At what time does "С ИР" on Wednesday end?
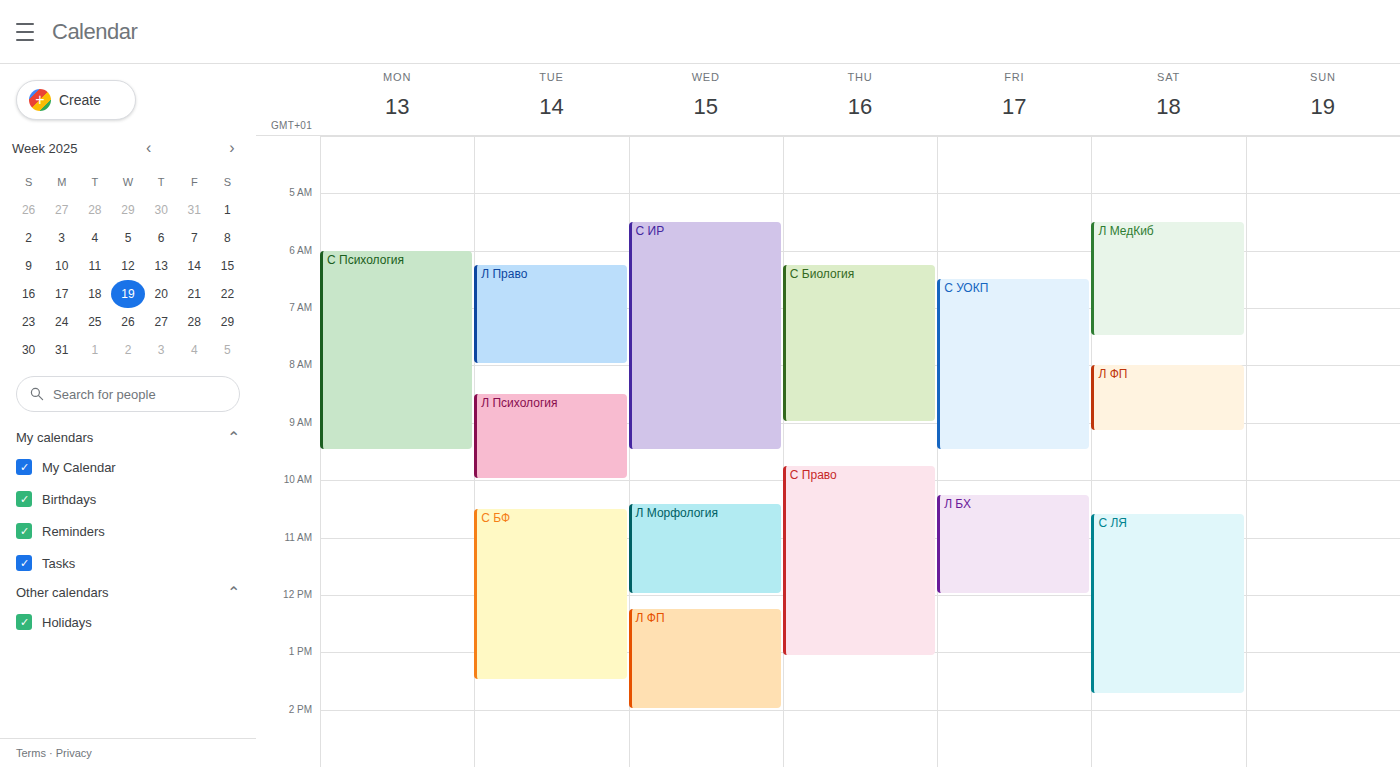
9:30 AM